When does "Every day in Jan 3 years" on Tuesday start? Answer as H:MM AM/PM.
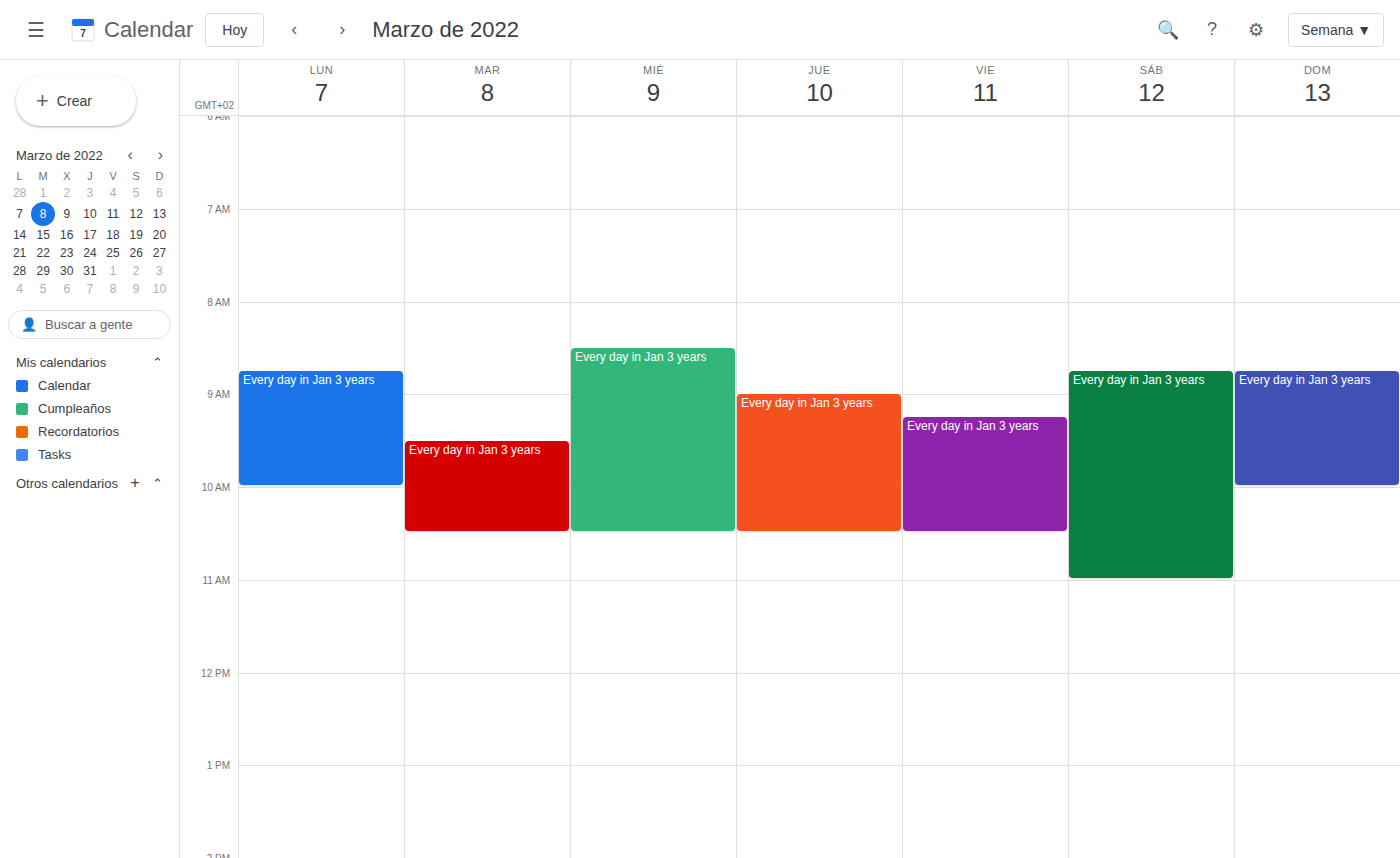
9:30 AM